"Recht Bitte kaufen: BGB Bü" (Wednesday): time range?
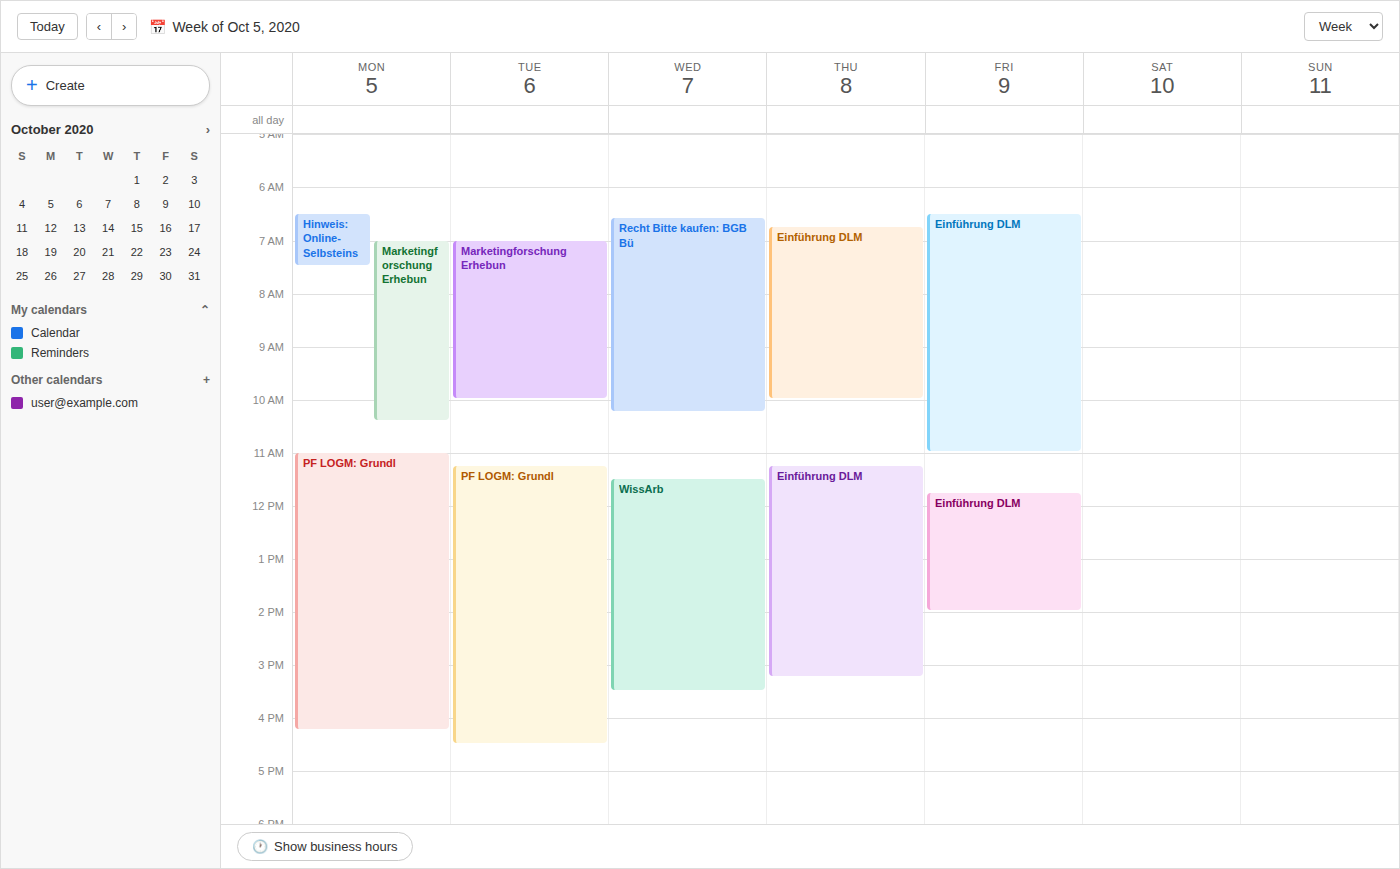
6:35 AM to 10:15 AM